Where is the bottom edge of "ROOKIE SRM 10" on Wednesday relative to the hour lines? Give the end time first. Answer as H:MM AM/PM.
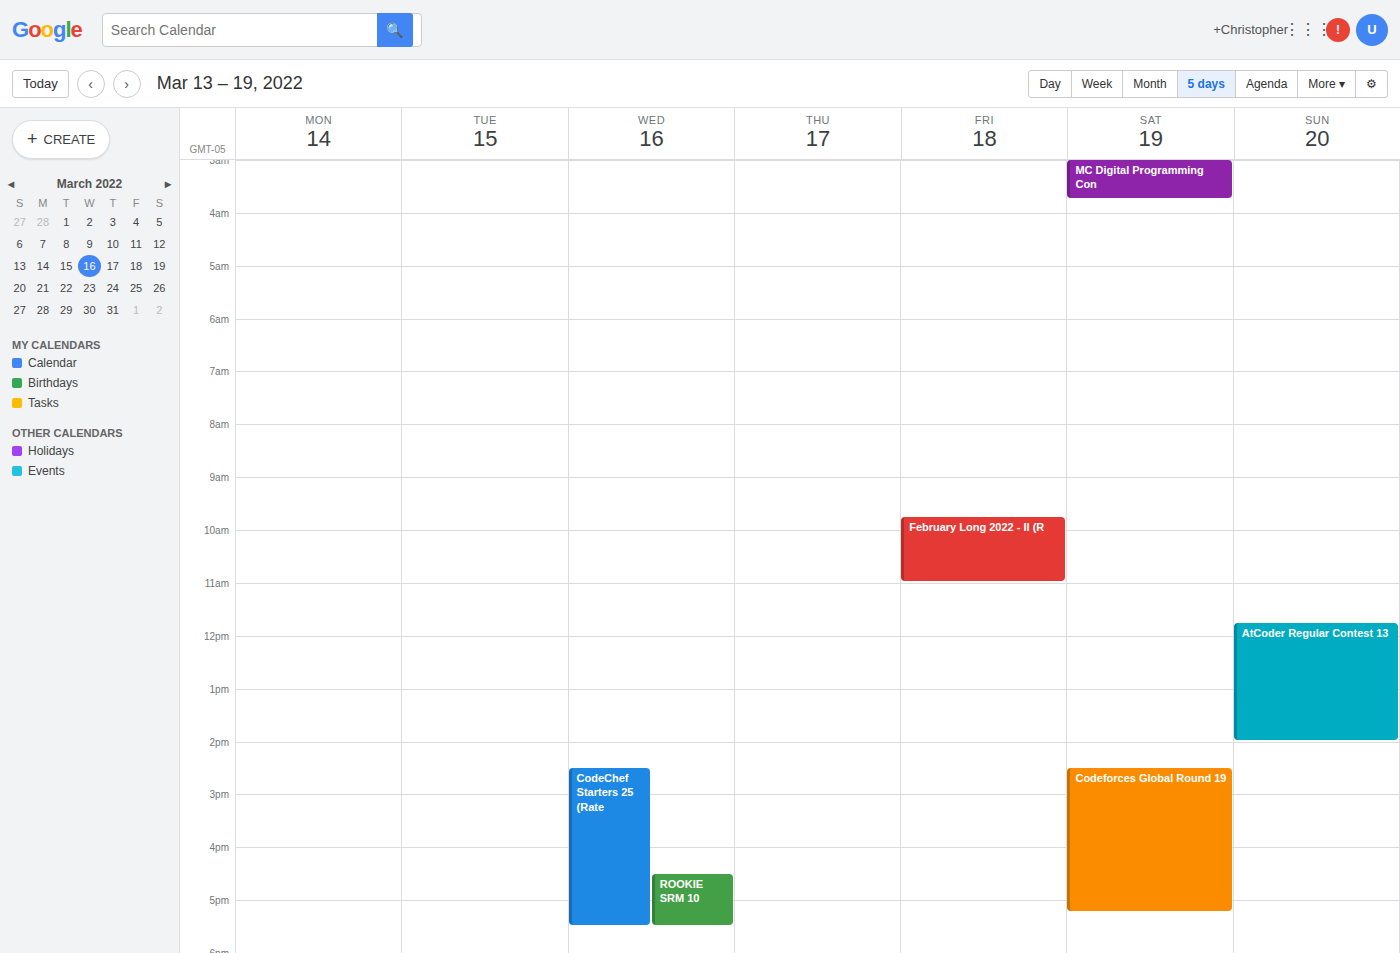
5:30 PM -- halfway between the 5 PM and 6 PM lines.